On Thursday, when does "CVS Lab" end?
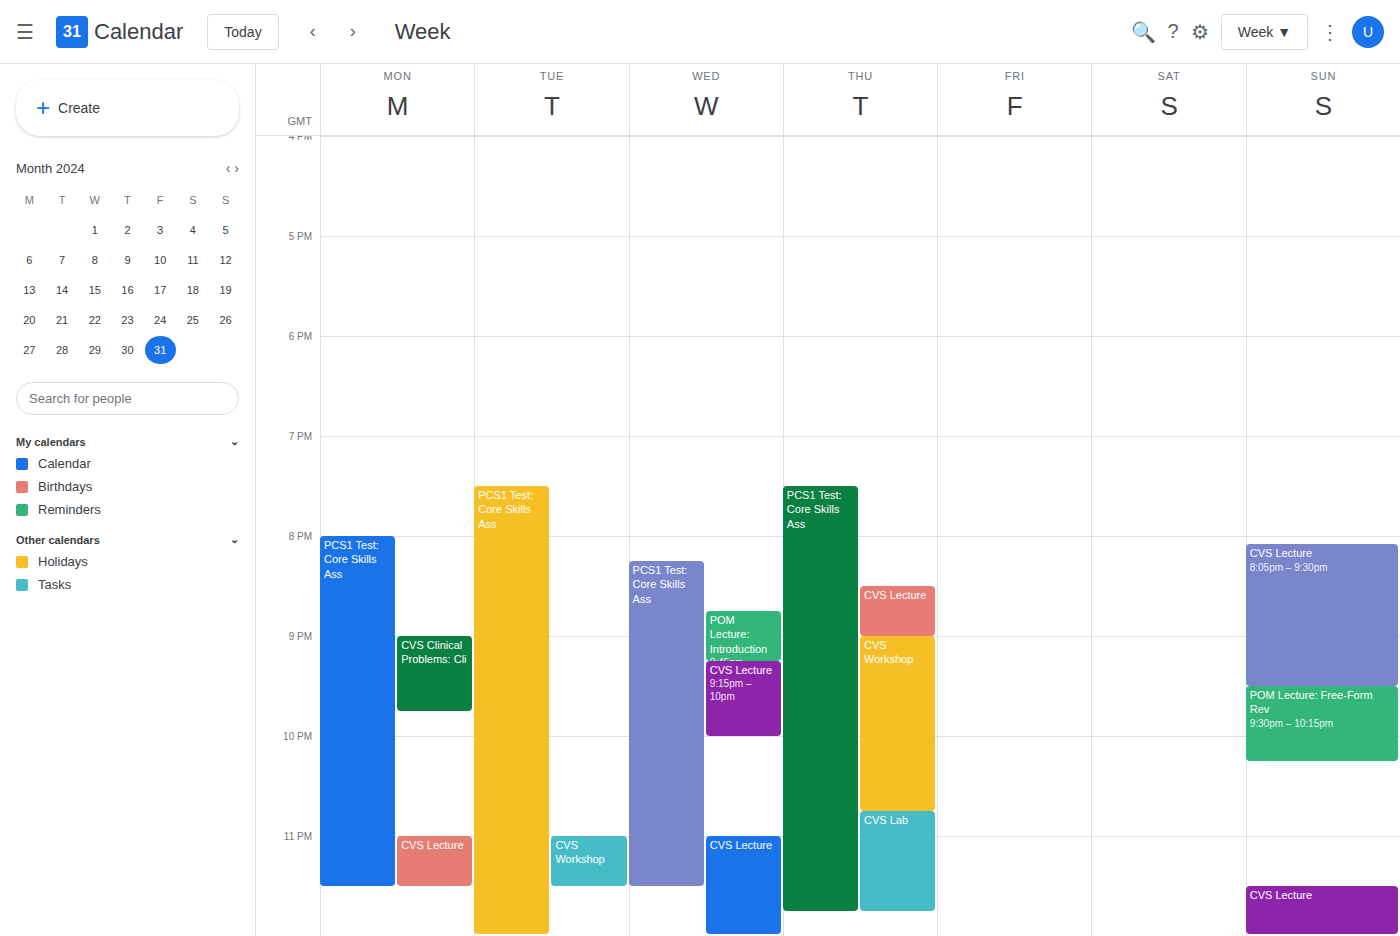
11:45 PM